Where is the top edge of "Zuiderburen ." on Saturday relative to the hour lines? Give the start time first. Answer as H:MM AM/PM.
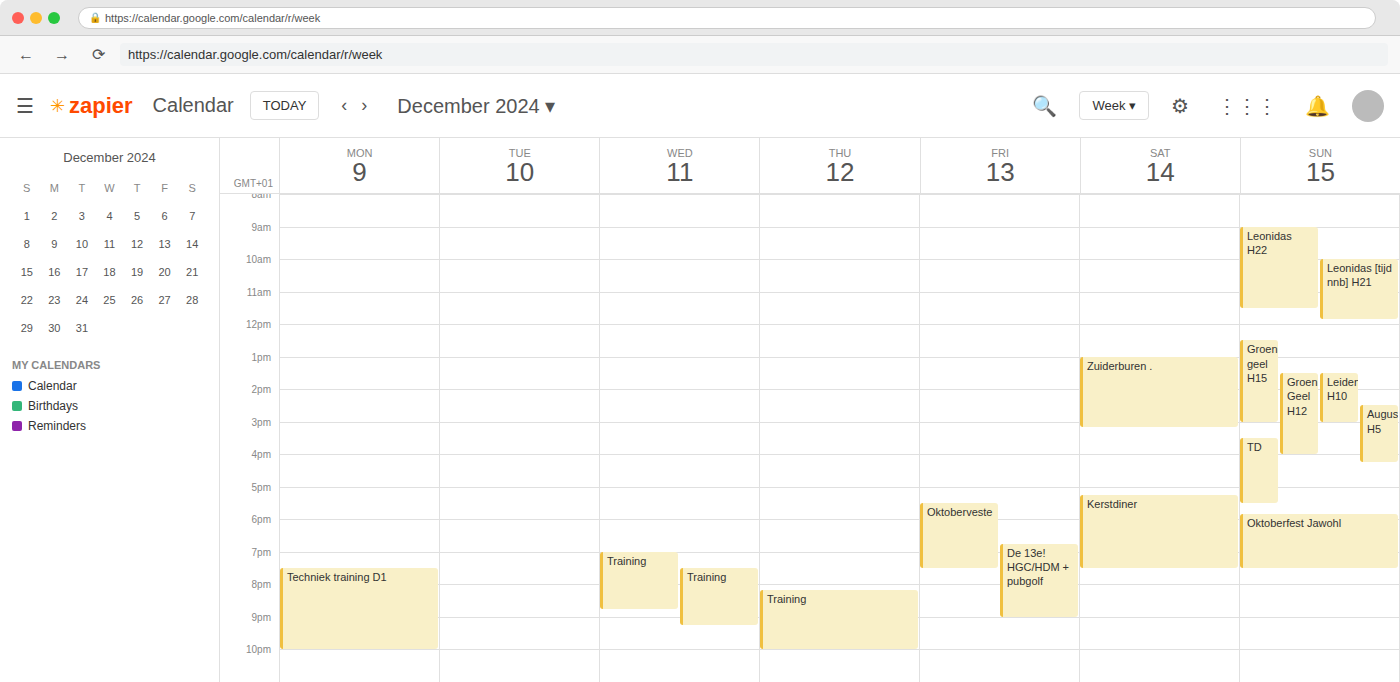
1:00 PM -- exactly on the 1 PM line.